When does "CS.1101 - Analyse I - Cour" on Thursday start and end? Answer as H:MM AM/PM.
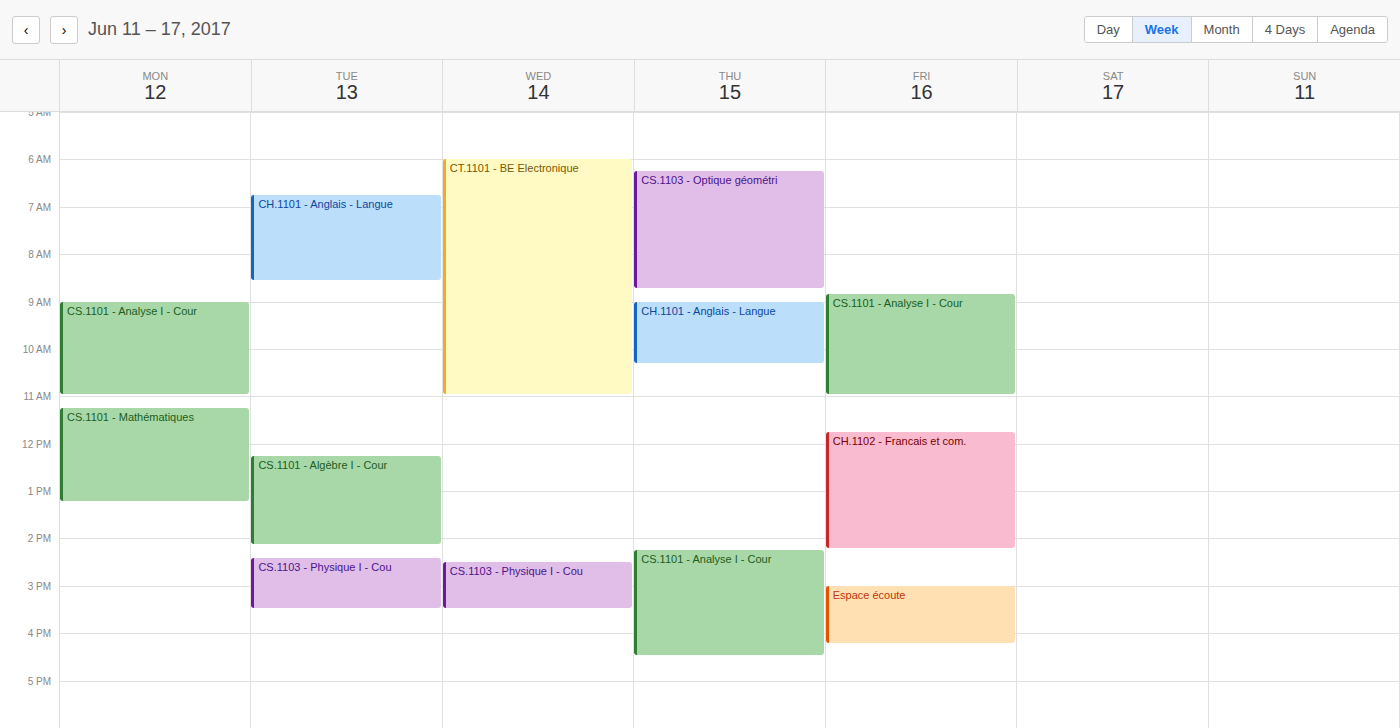
2:15 PM to 4:30 PM